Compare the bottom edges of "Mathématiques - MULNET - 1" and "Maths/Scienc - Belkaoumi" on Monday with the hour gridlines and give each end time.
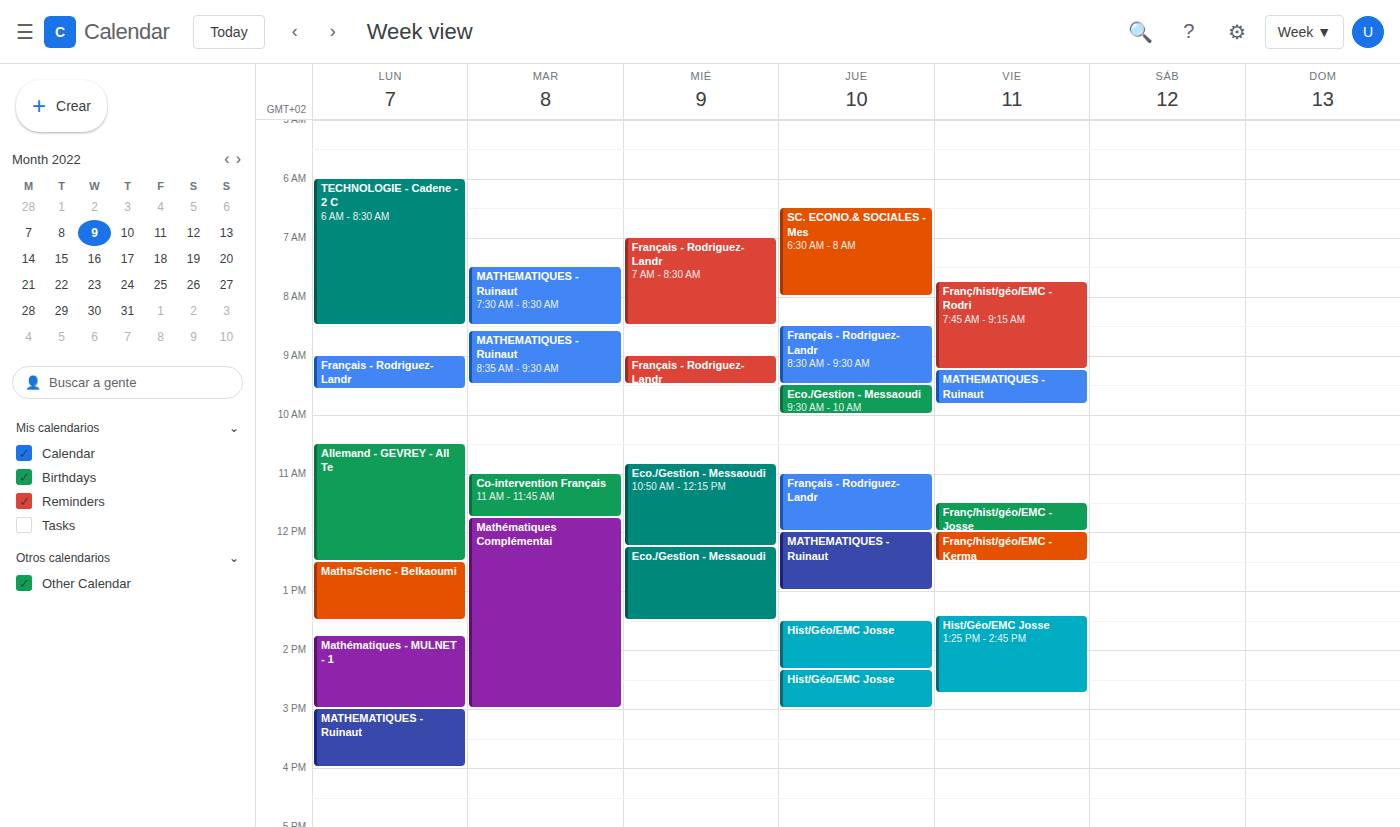
"Mathématiques - MULNET - 1": 3:00 PM, exactly on the 3 PM line. "Maths/Scienc - Belkaoumi": 1:30 PM, halfway between the 1 PM and 2 PM lines.